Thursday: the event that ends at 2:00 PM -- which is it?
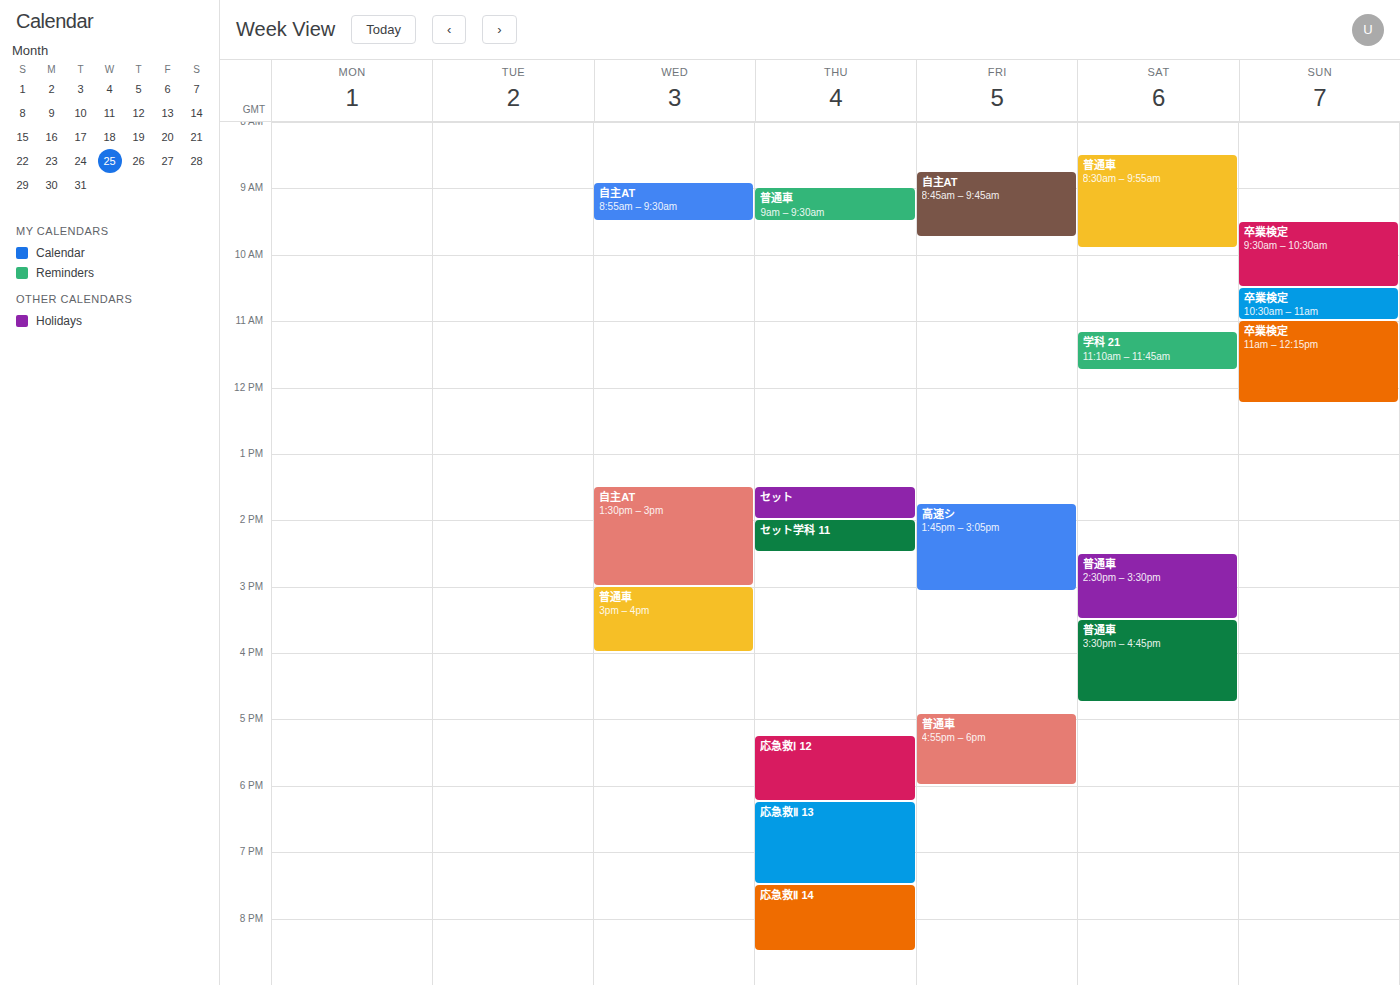
"セット"